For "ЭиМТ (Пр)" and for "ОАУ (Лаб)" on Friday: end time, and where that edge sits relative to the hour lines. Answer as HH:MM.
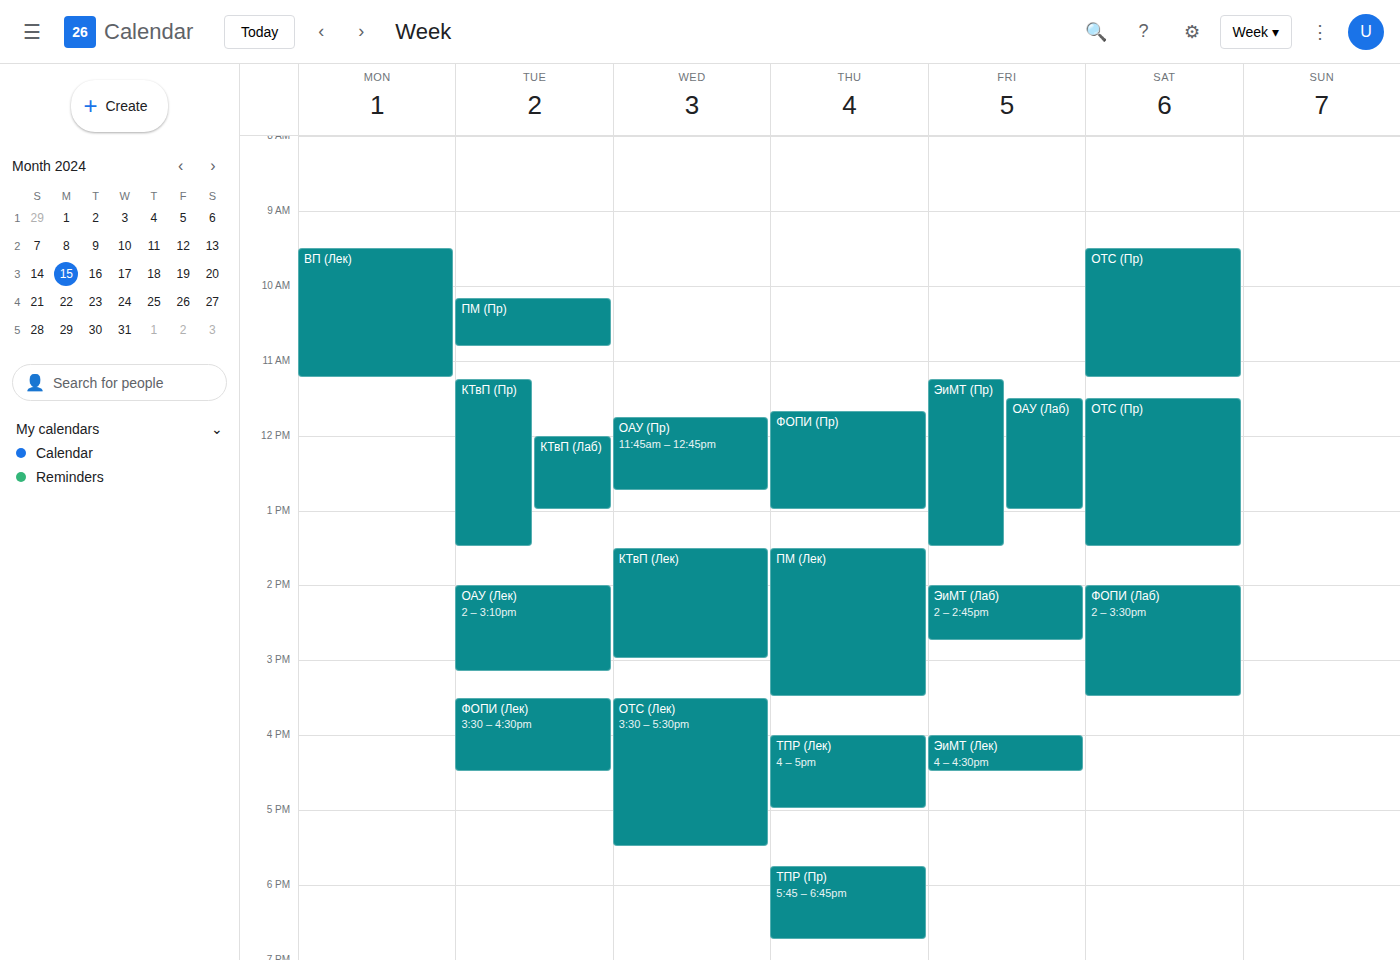
"ЭиМТ (Пр)": 13:30, halfway between the 13:00 and 14:00 lines. "ОАУ (Лаб)": 13:00, exactly on the 13:00 line.